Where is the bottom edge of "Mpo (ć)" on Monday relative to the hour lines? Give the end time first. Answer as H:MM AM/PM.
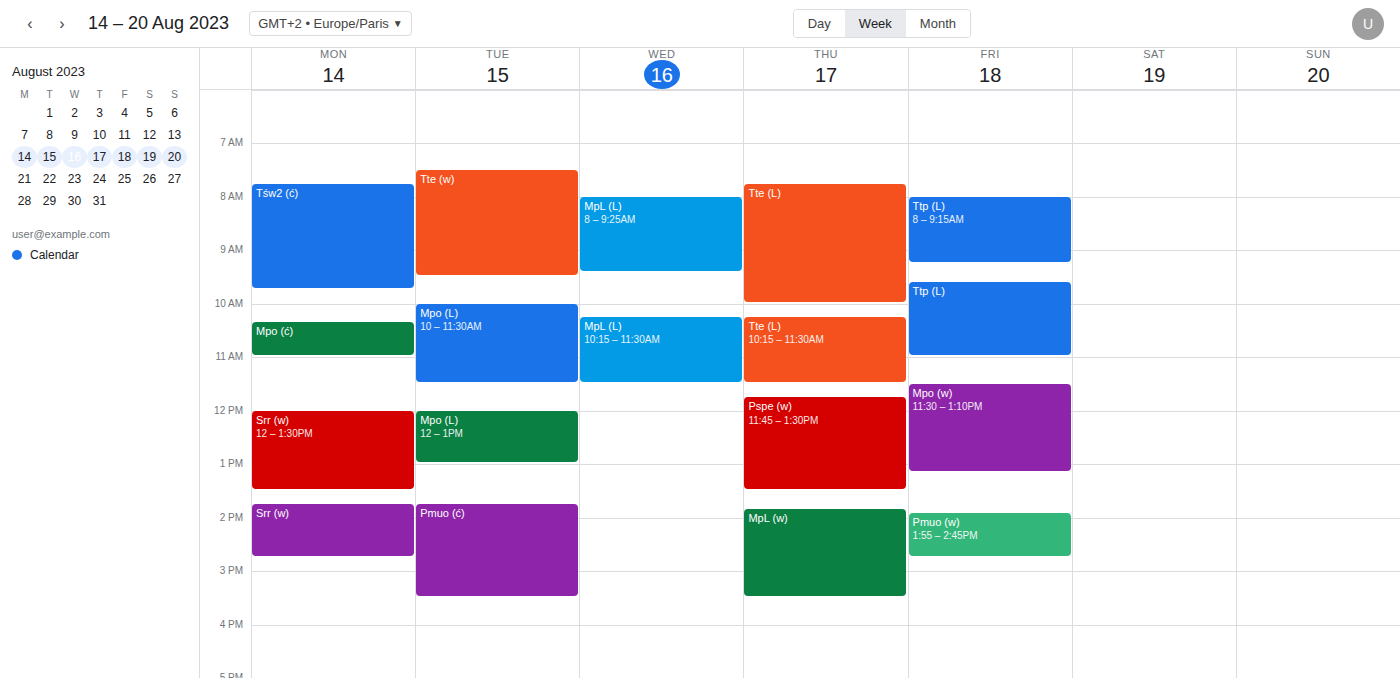
11:00 AM -- exactly on the 11 AM line.